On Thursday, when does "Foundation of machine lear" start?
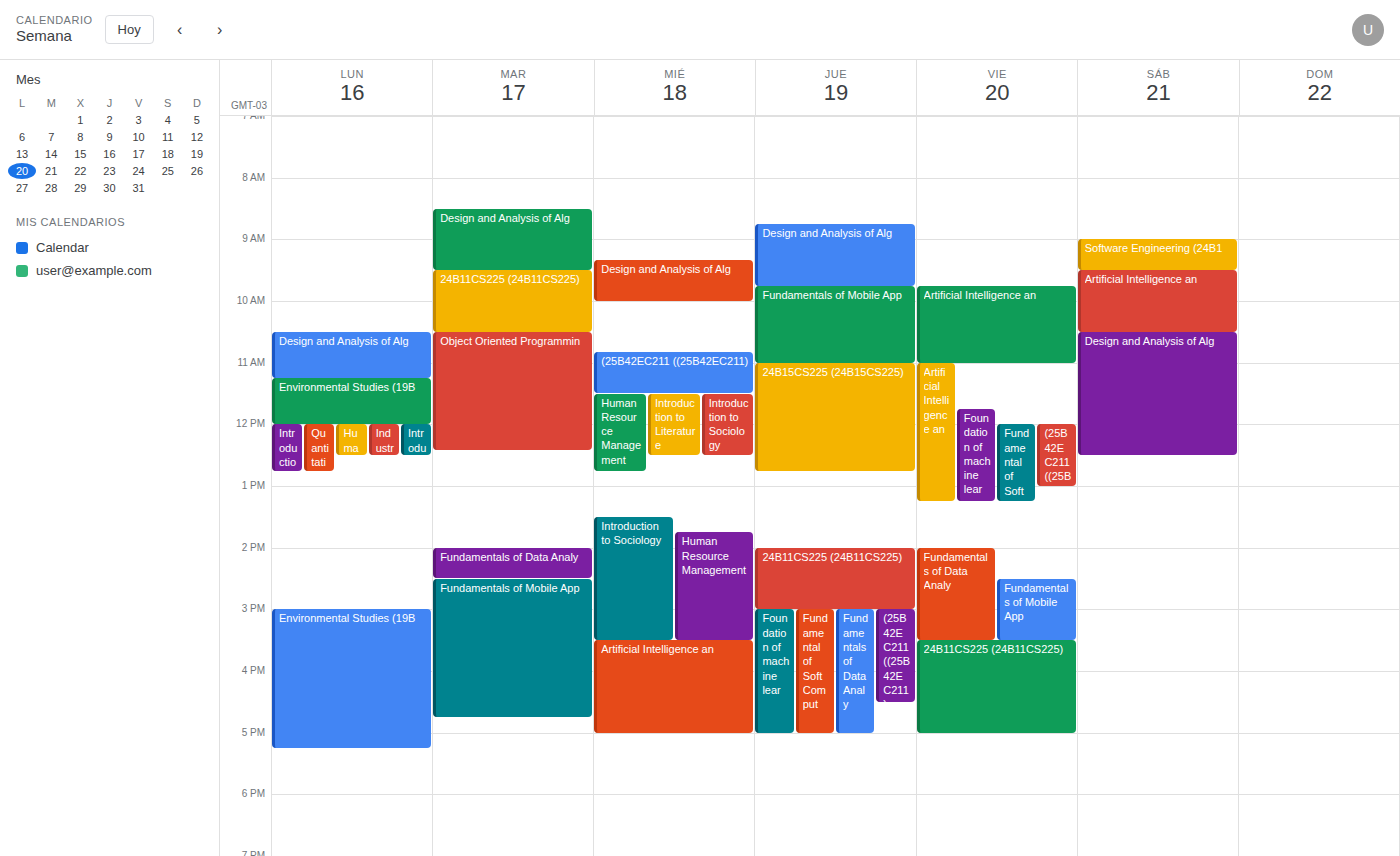
3:00 PM